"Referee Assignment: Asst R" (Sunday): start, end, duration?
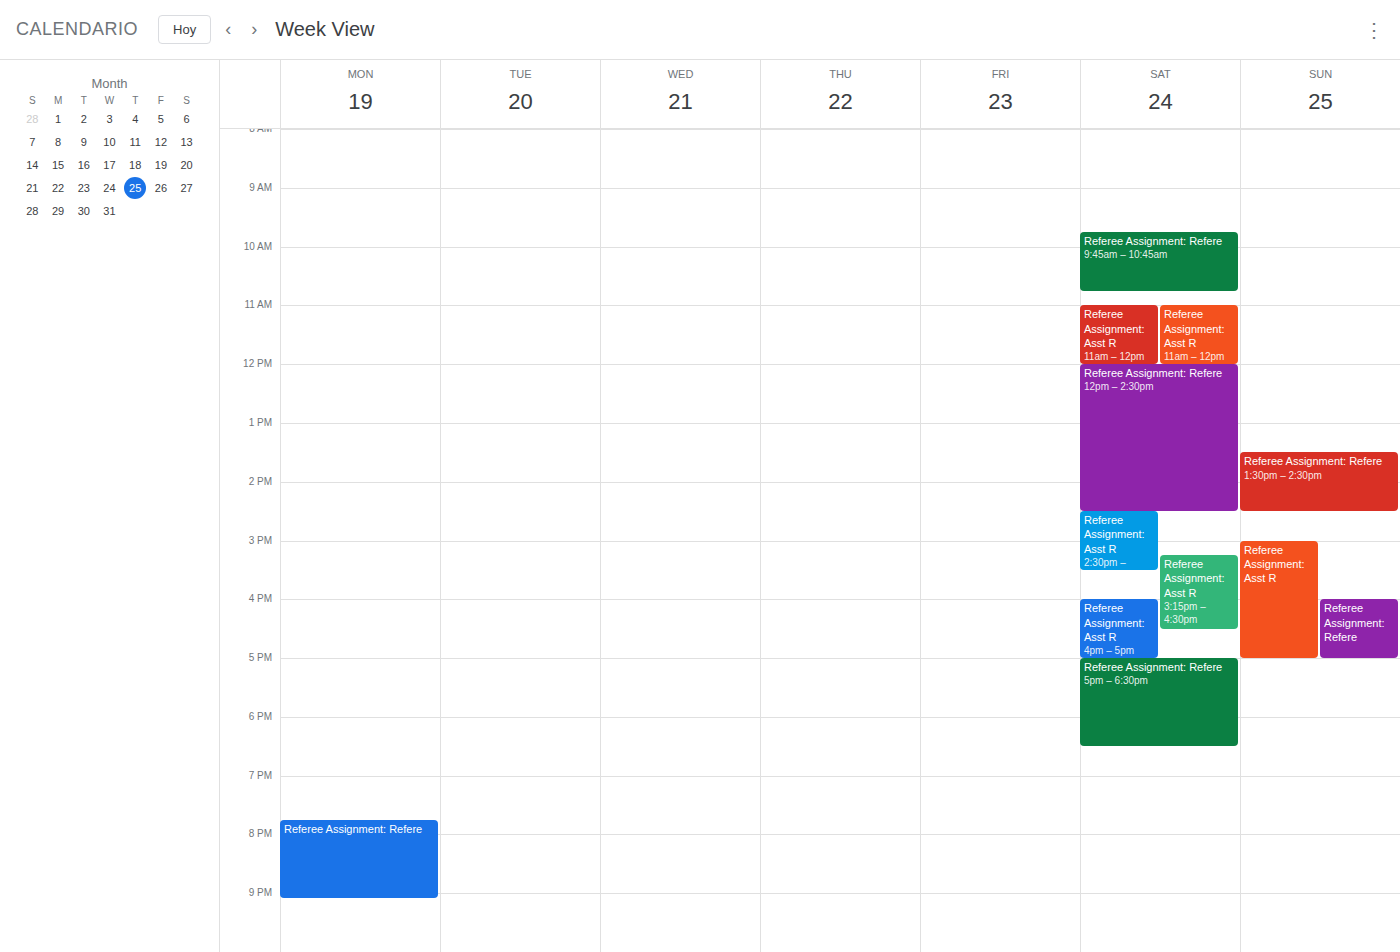
3:00 PM to 5:00 PM, 2 hours